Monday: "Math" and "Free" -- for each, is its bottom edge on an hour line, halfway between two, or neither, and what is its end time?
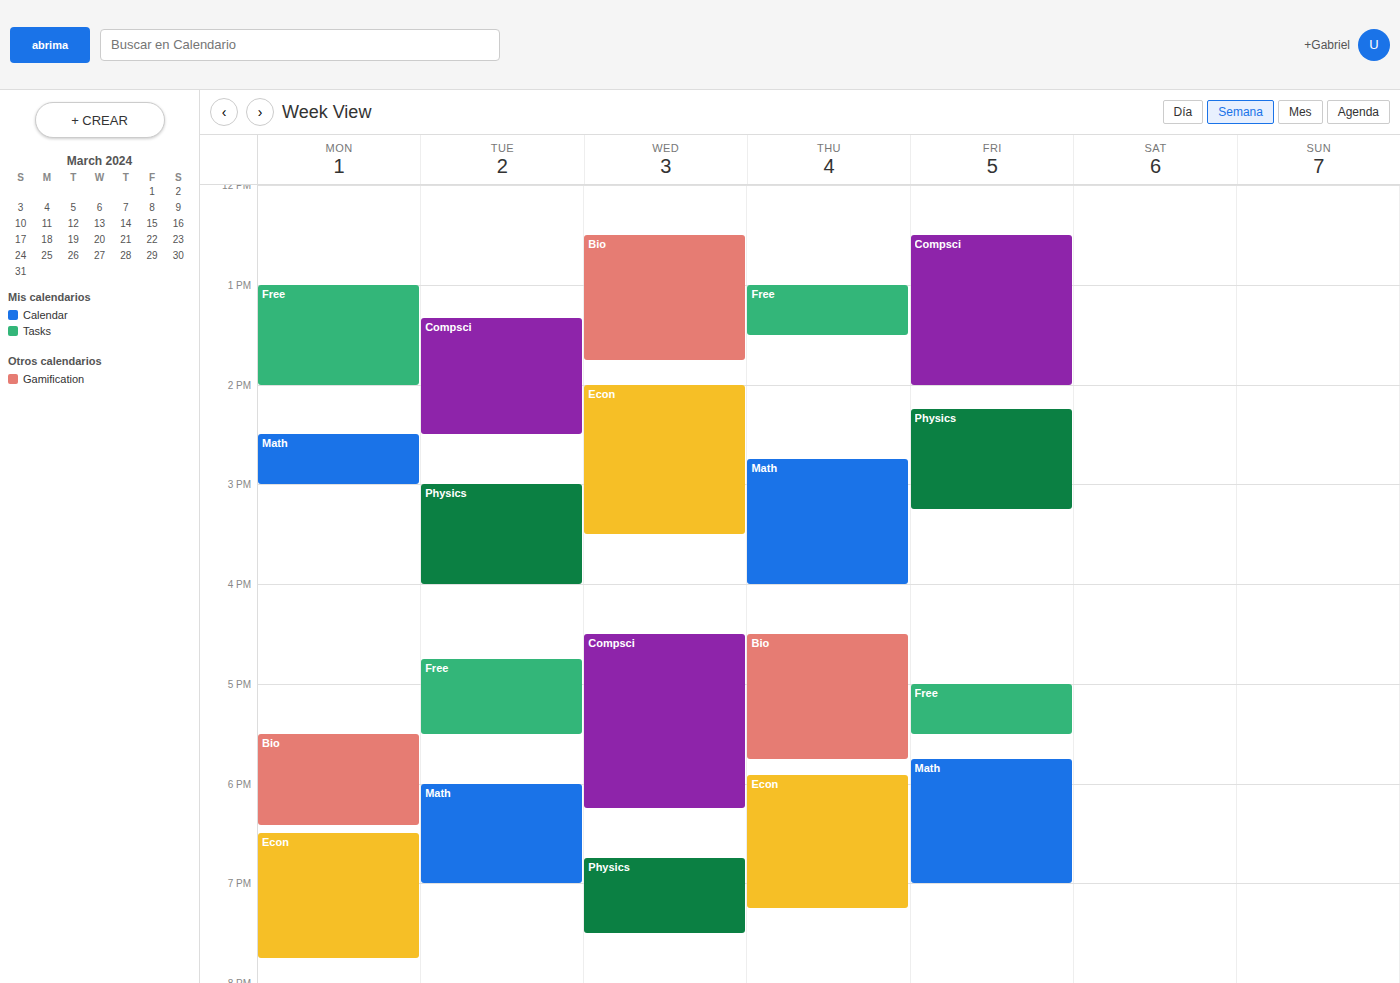
"Math": 15:00, exactly on the 15:00 line. "Free": 14:00, exactly on the 14:00 line.